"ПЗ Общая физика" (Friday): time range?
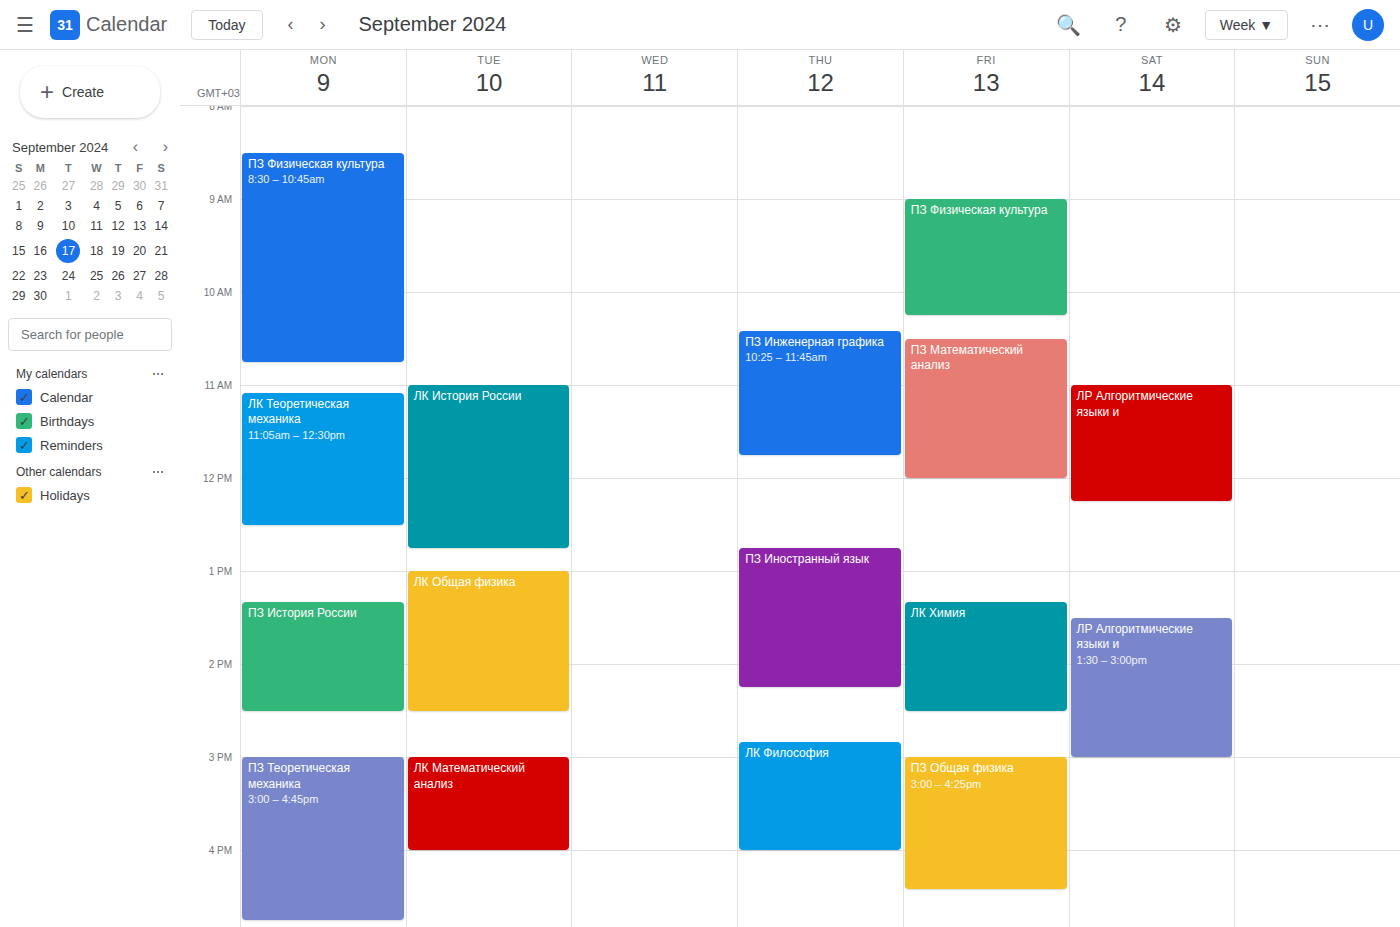
3:00 PM to 4:25 PM